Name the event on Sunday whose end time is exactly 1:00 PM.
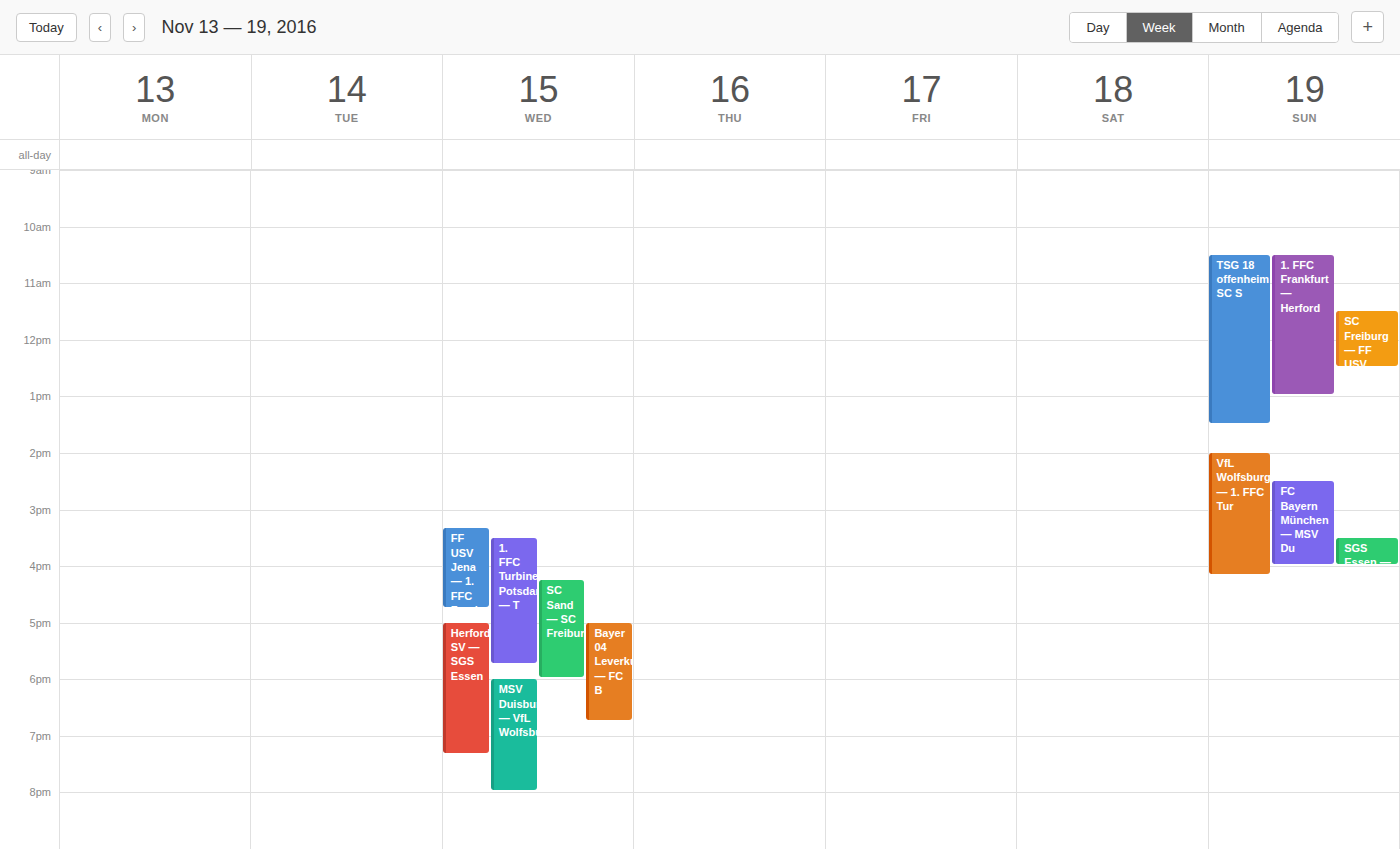
"1. FFC Frankfurt — Herford"